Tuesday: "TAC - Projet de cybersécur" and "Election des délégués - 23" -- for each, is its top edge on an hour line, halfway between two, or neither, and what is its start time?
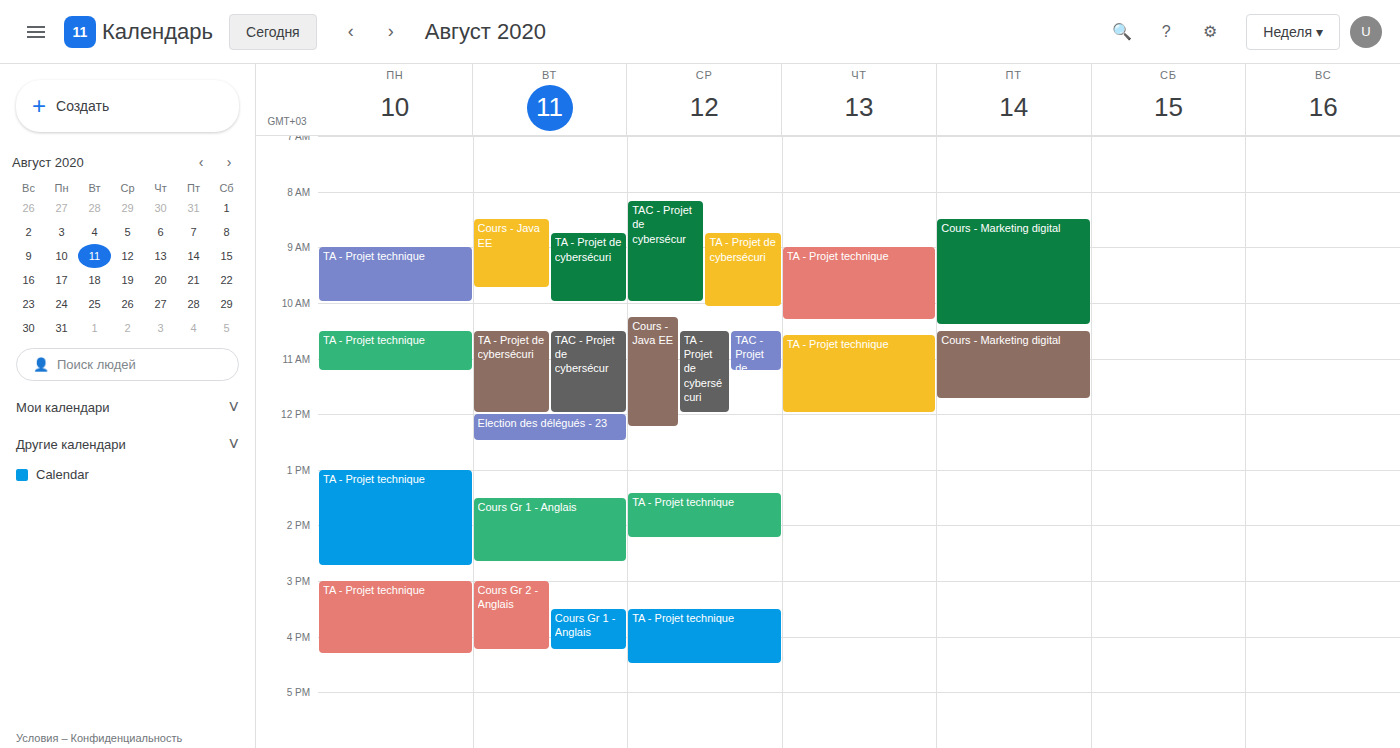
"TAC - Projet de cybersécur": 10:30 AM, halfway between the 10 AM and 11 AM lines. "Election des délégués - 23": 12:00 PM, exactly on the 12 PM line.